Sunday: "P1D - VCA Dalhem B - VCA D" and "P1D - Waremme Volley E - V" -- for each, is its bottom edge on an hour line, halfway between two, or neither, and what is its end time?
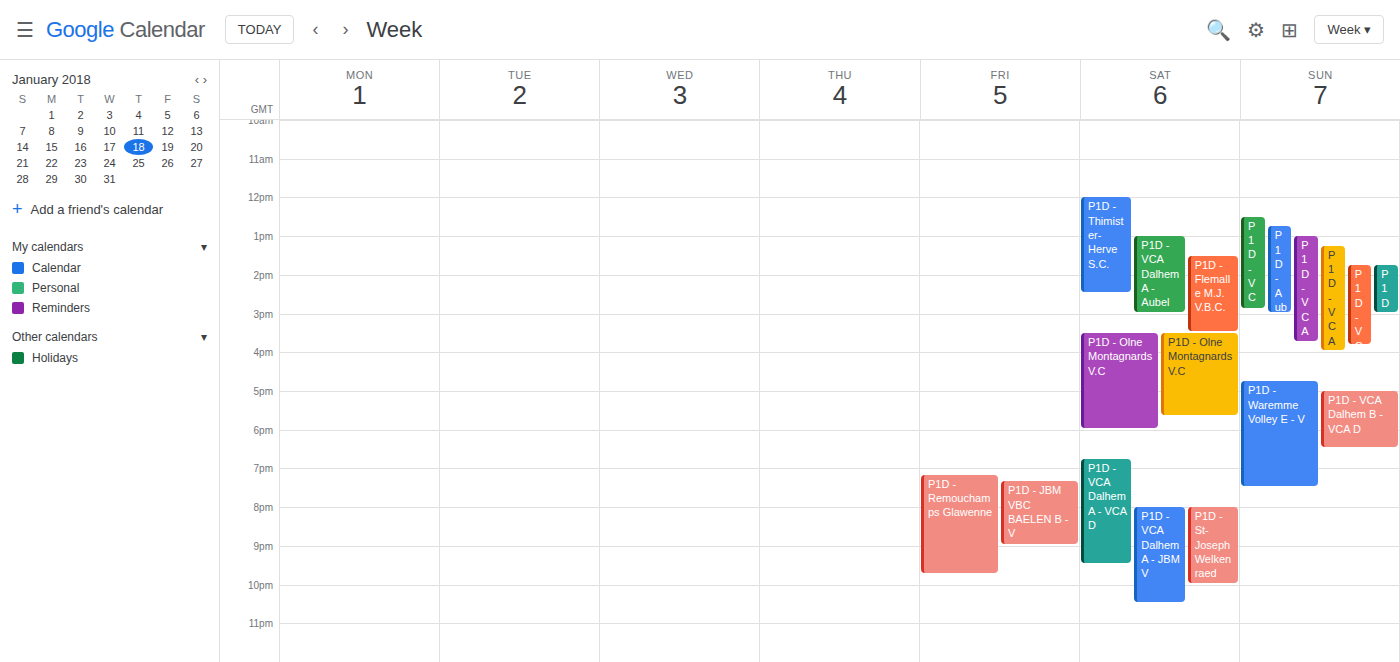
"P1D - VCA Dalhem B - VCA D": 6:30 PM, halfway between the 6 PM and 7 PM lines. "P1D - Waremme Volley E - V": 7:30 PM, halfway between the 7 PM and 8 PM lines.